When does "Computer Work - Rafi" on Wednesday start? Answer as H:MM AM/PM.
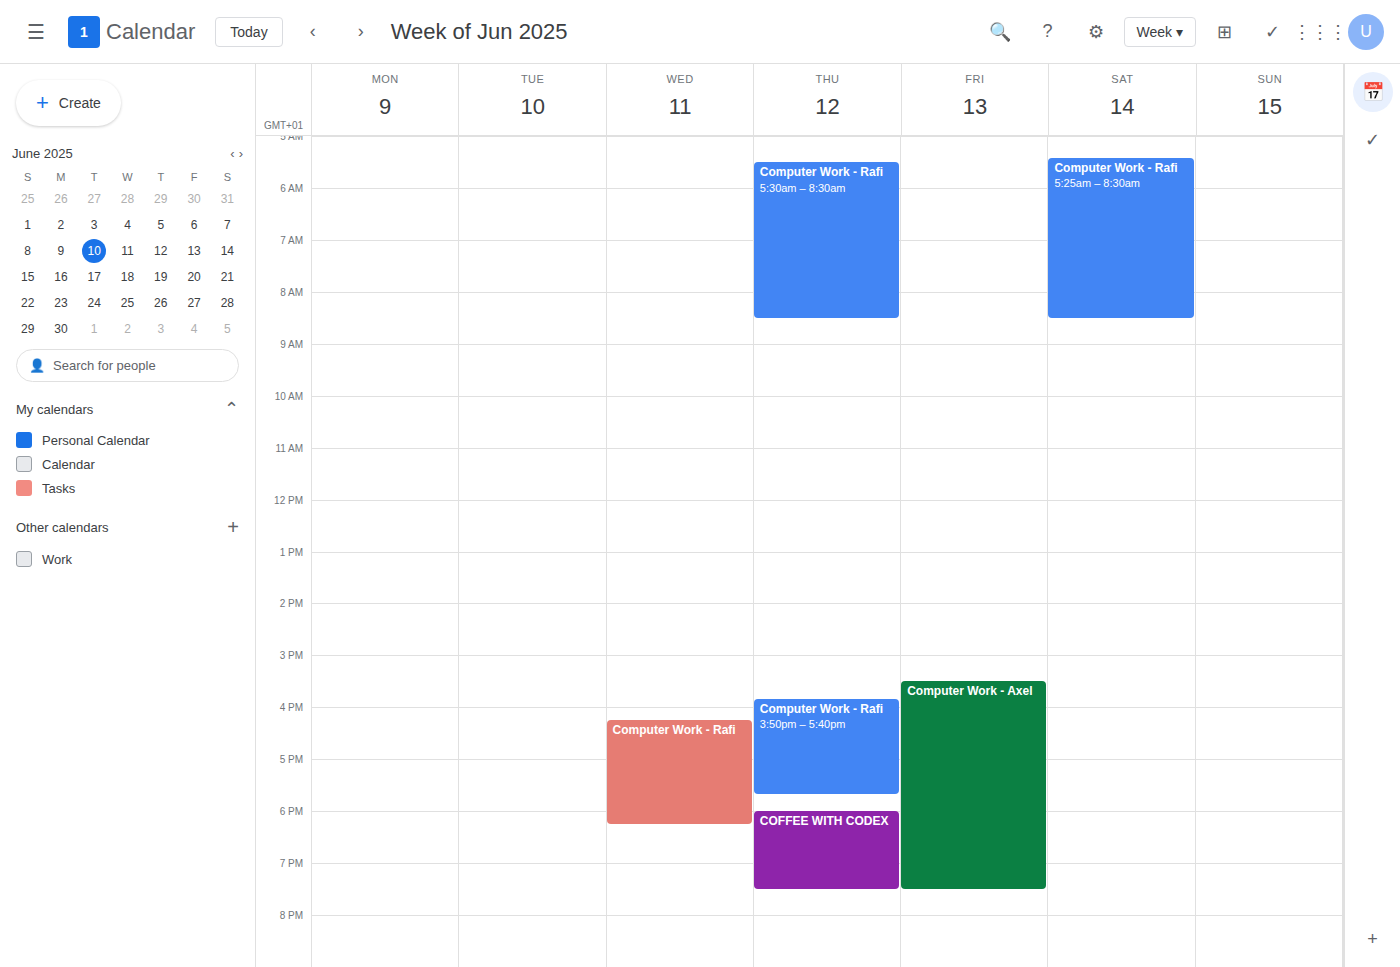
4:15 PM